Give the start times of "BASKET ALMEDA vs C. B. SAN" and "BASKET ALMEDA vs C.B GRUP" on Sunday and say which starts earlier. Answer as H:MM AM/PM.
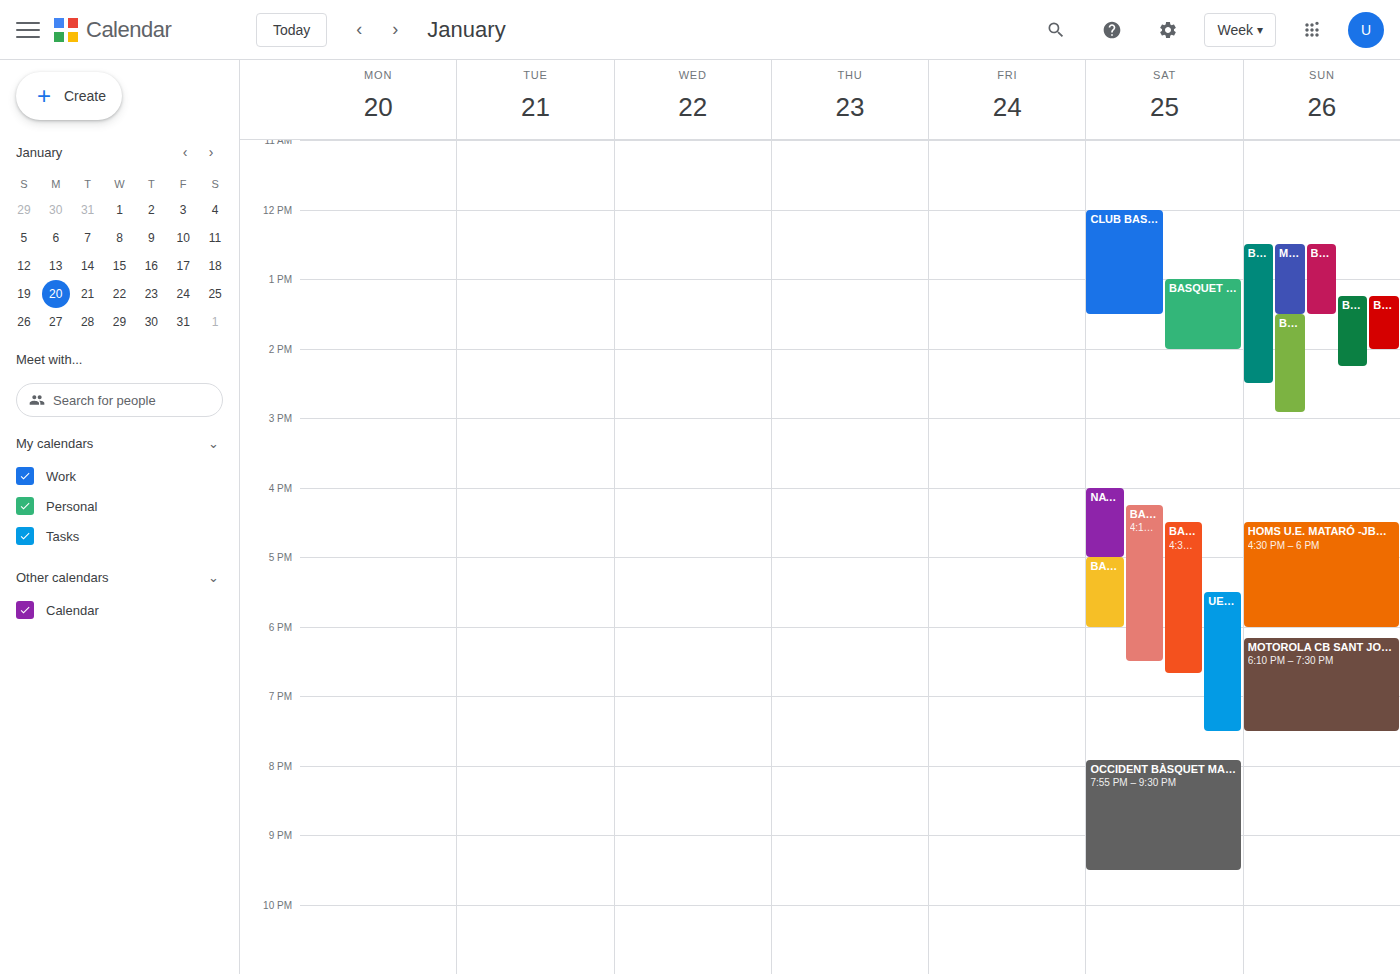
"BASKET ALMEDA vs C.B GRUP" 12:30 PM; "BASKET ALMEDA vs C. B. SAN" 1:15 PM.